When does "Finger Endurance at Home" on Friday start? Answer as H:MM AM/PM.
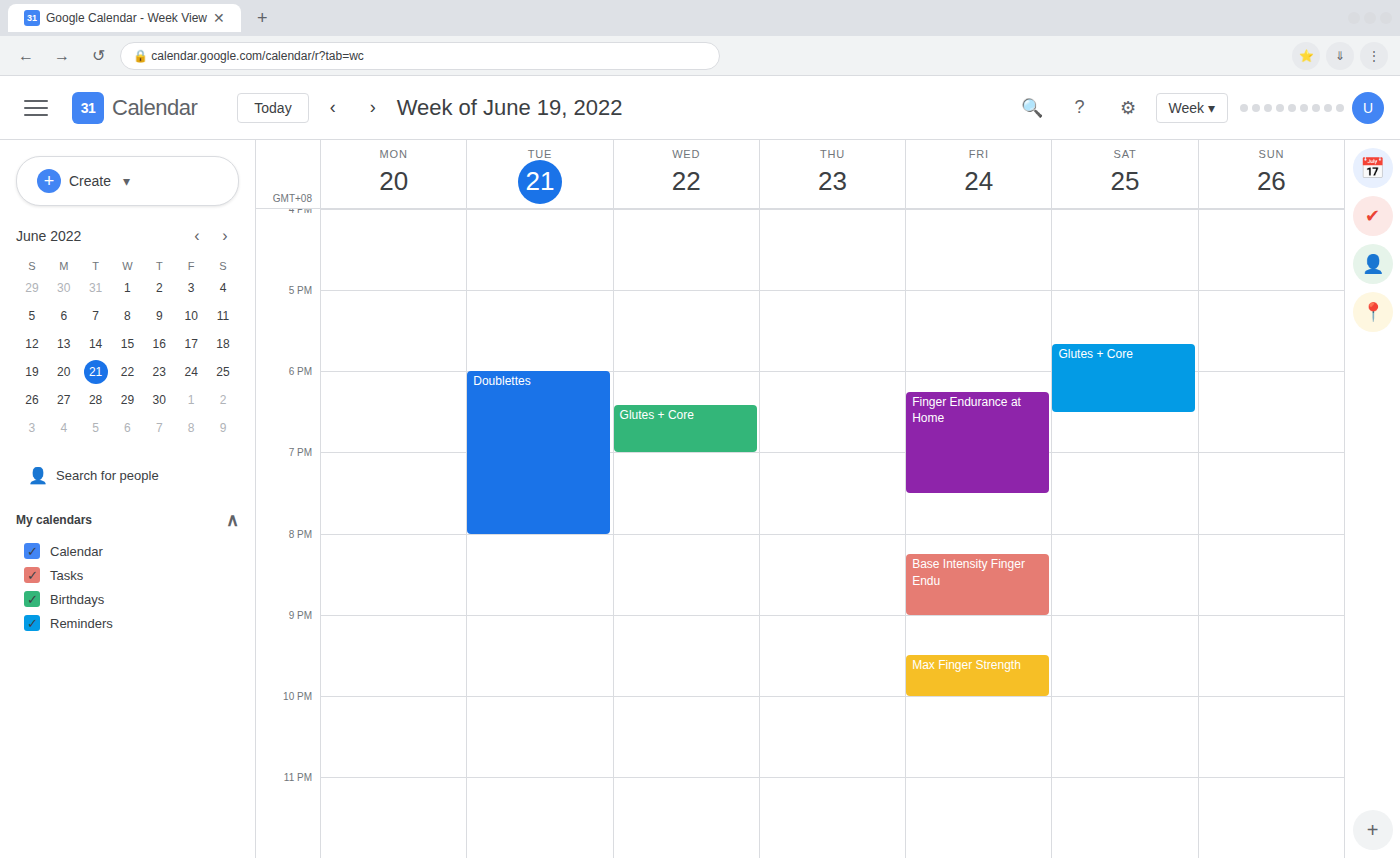
6:15 PM